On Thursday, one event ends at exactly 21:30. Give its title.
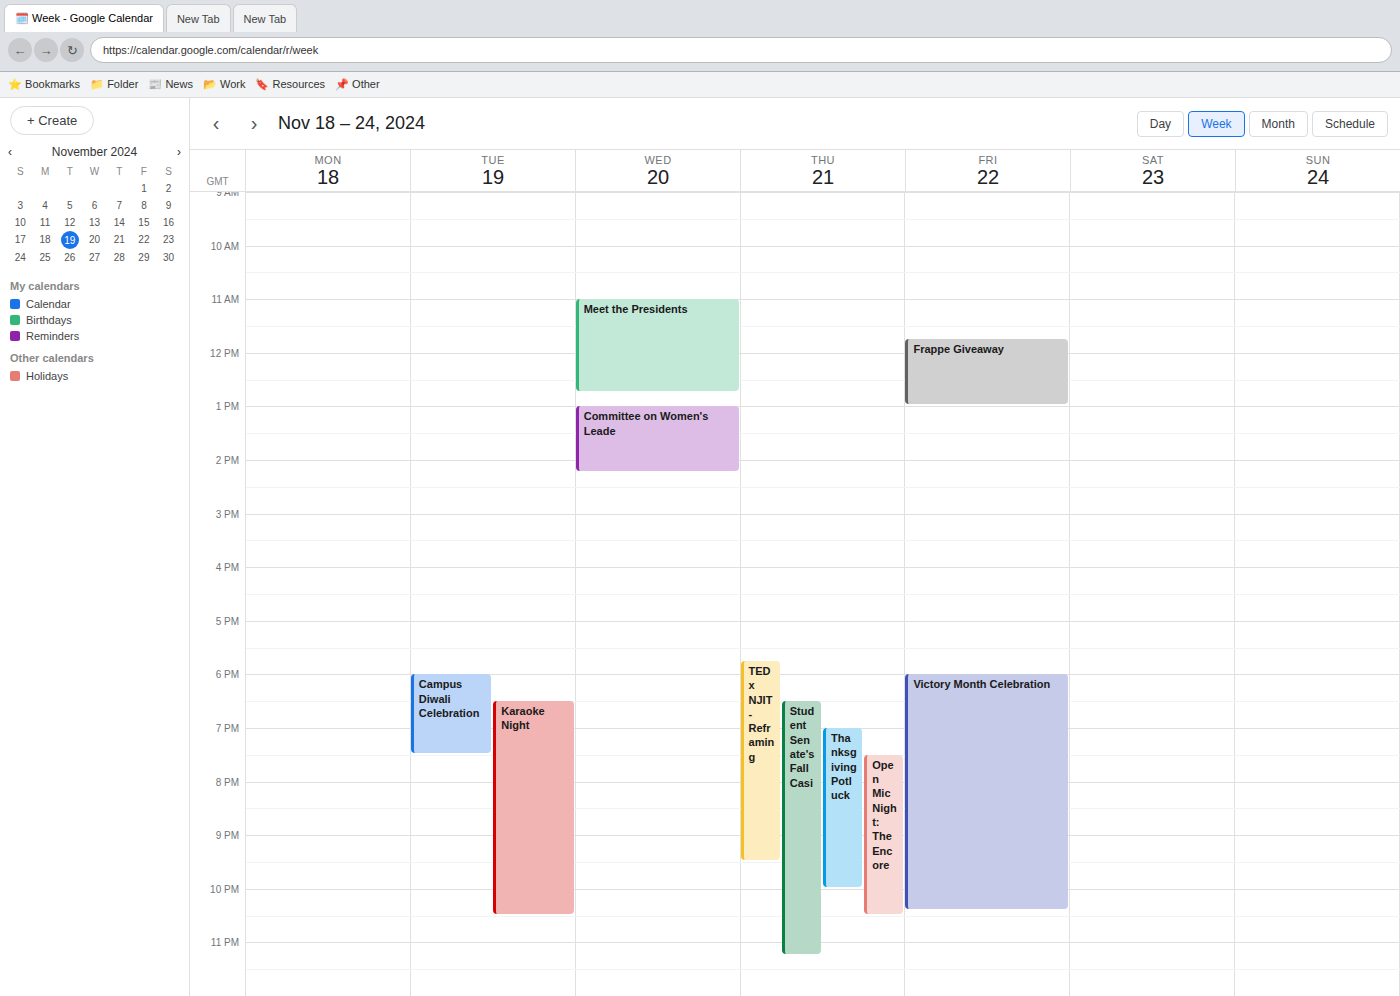
"TEDx NJIT - Reframing"